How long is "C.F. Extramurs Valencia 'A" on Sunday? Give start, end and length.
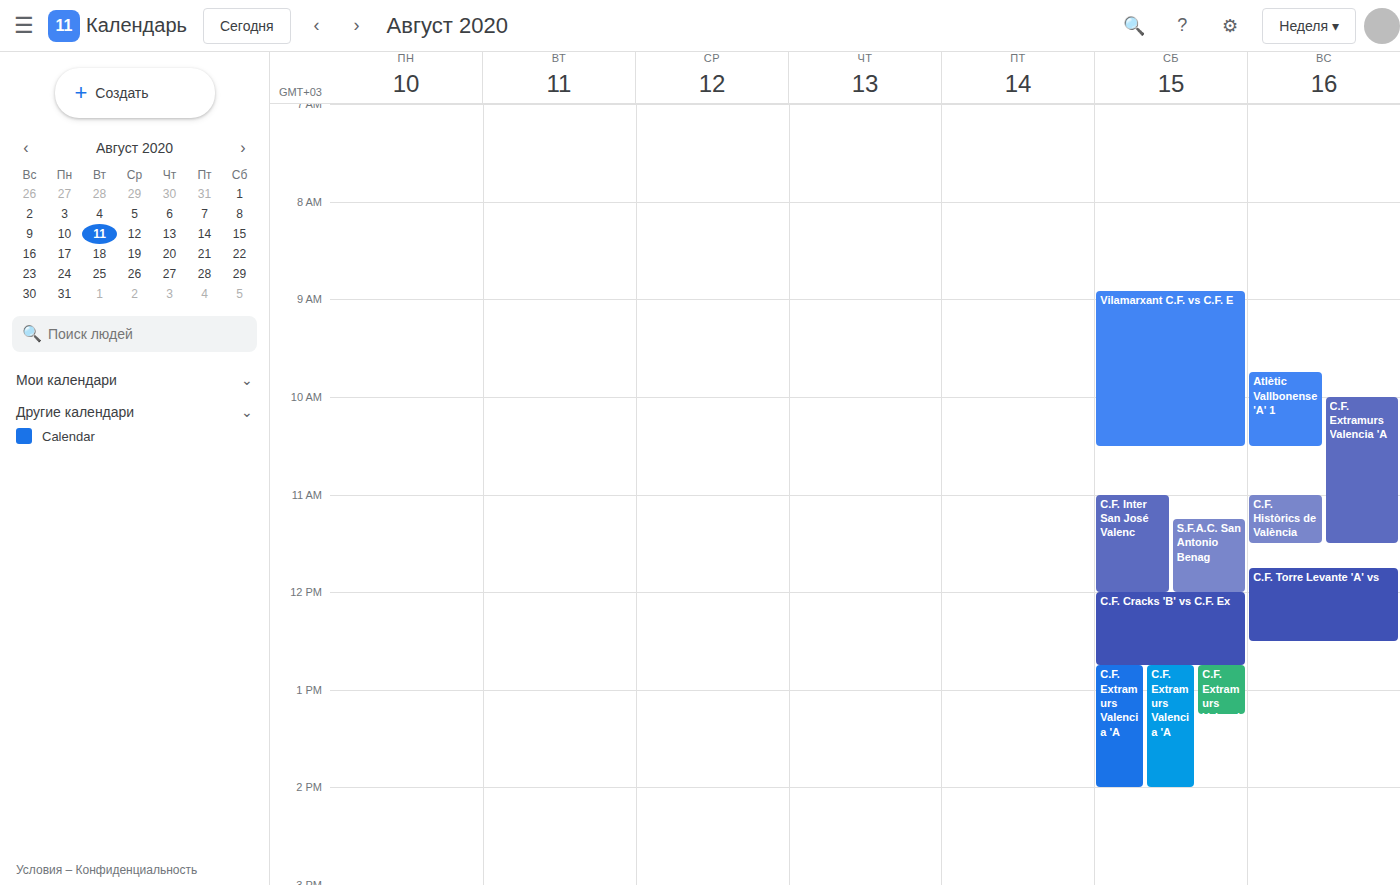
10:00 AM to 11:30 AM, 1 hour 30 minutes